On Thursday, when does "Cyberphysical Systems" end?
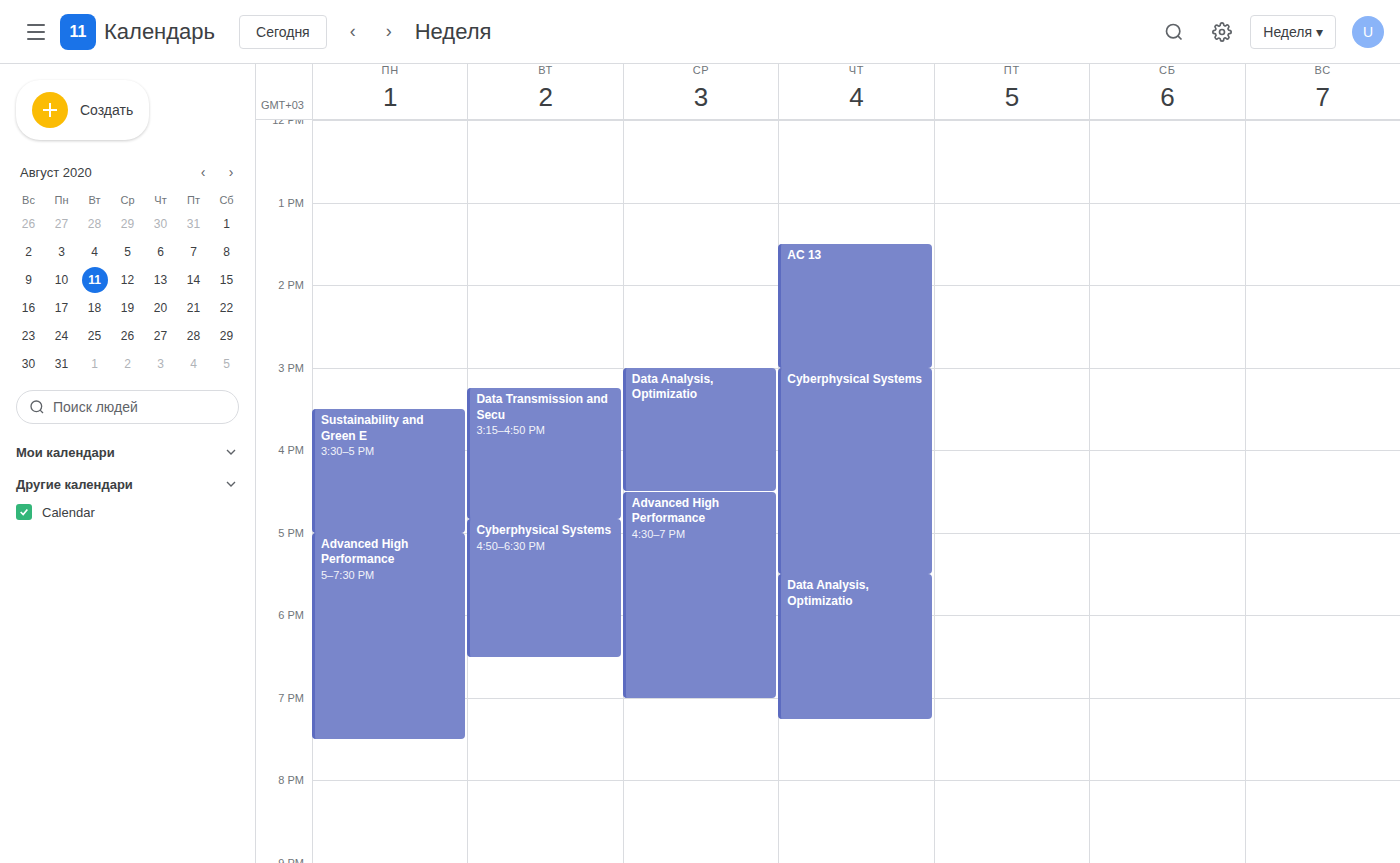
5:30 PM